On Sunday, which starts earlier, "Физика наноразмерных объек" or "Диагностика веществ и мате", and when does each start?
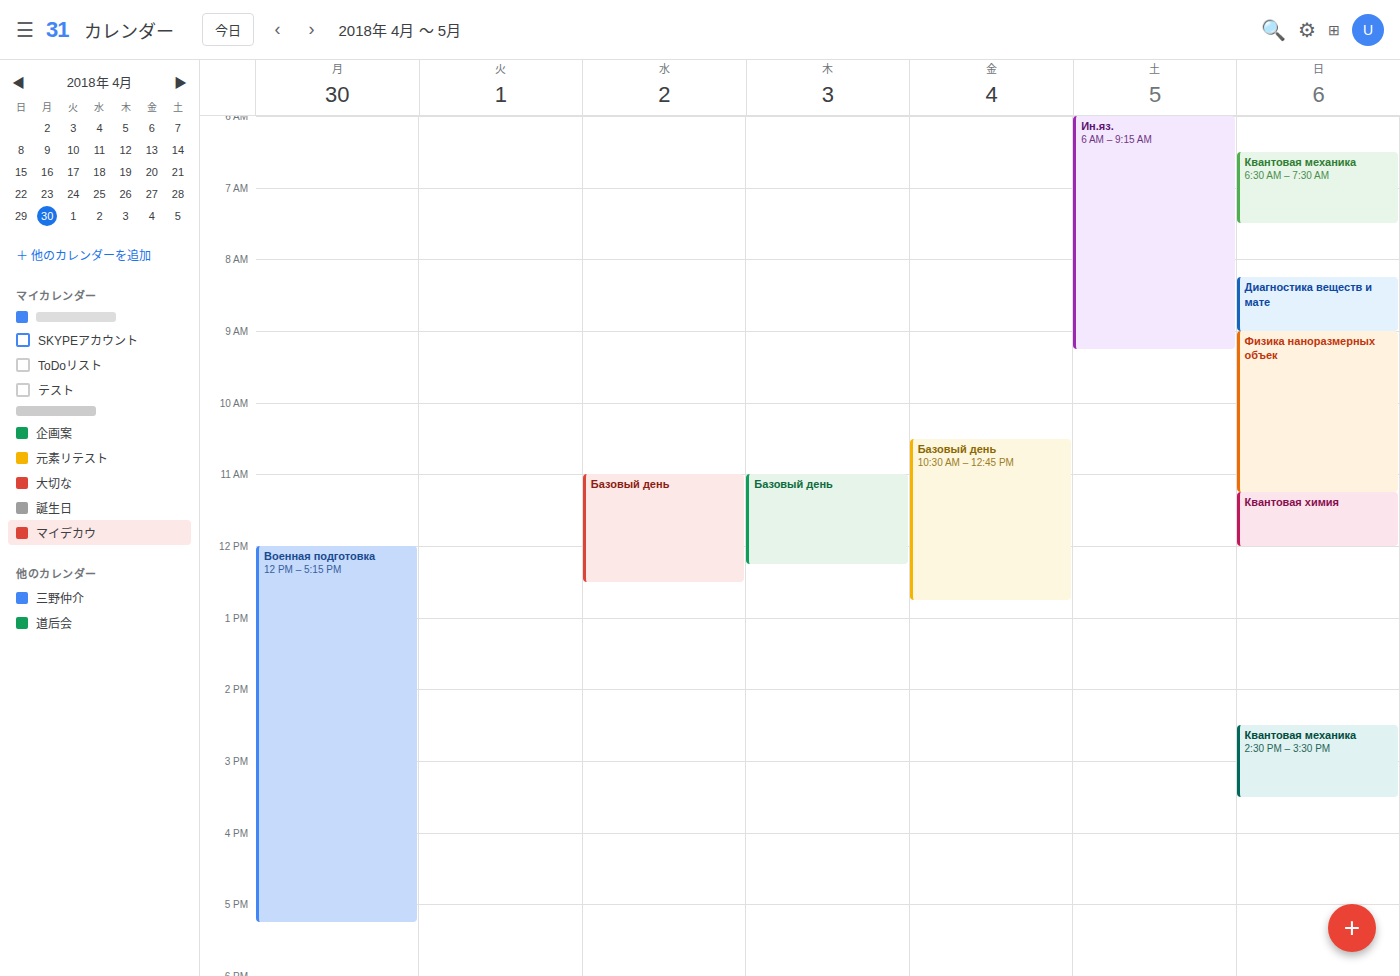
"Диагностика веществ и мате" 08:15; "Физика наноразмерных объек" 09:00.